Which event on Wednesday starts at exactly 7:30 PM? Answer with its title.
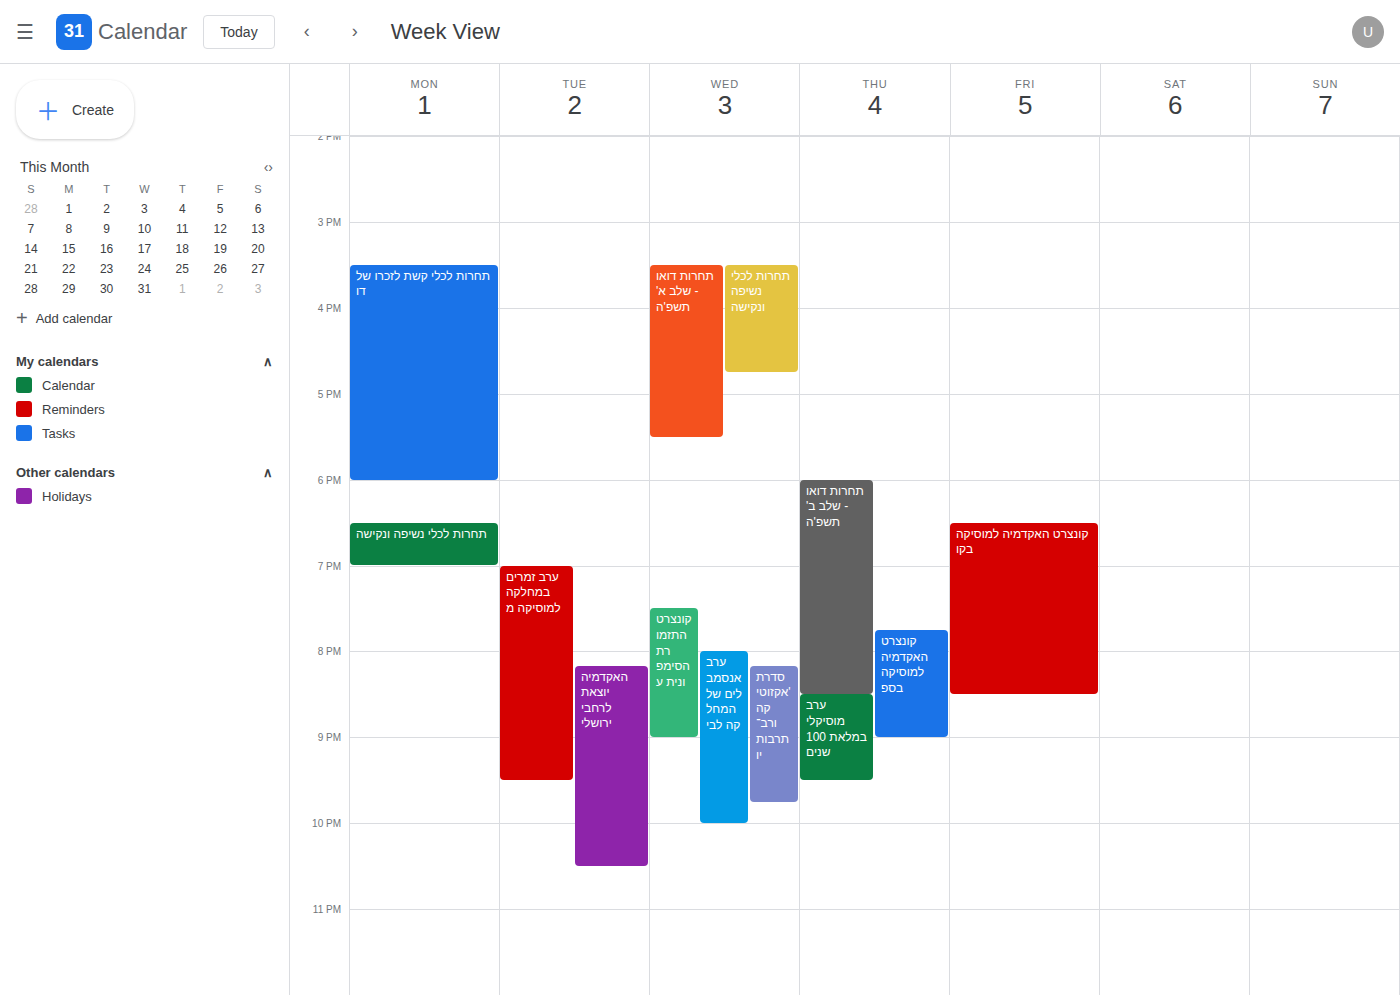
"קונצרט התזמורת הסימפונית ע"